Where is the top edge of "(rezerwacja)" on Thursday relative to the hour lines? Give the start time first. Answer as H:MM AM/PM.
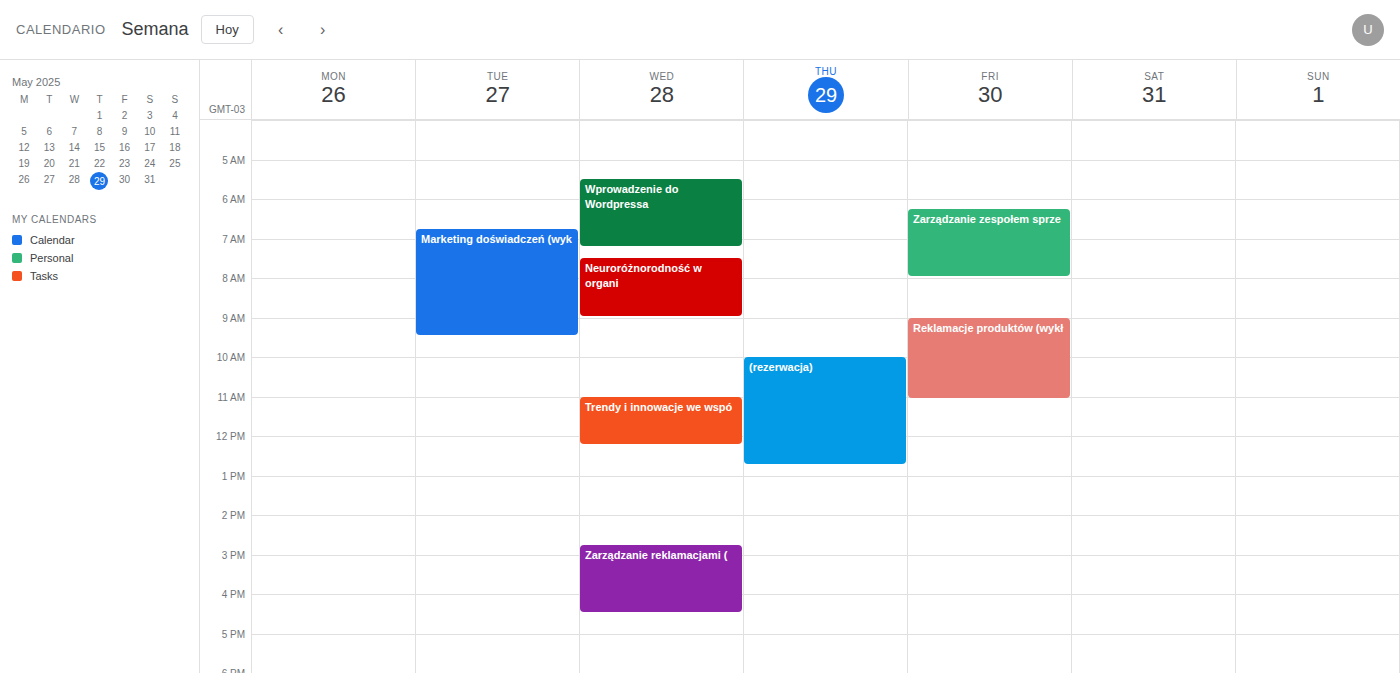
10:00 AM -- exactly on the 10 AM line.